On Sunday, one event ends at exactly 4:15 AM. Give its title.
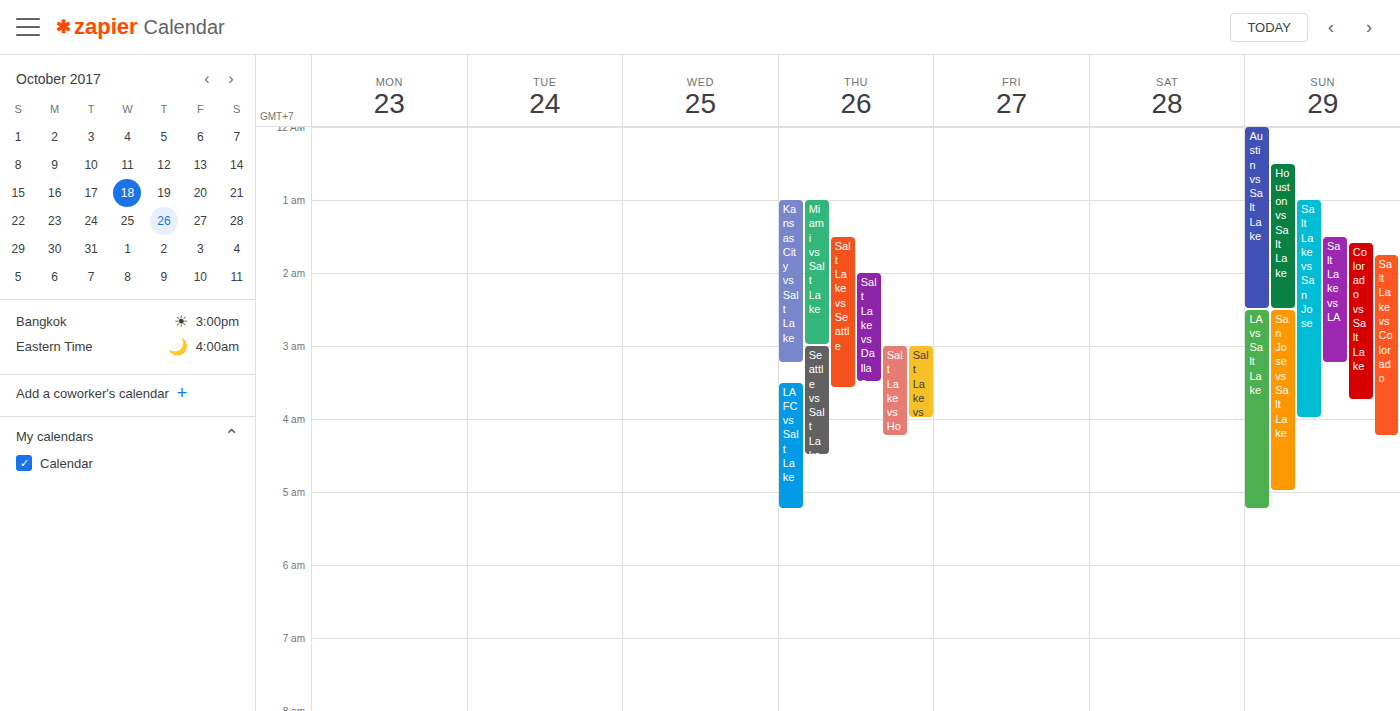
"Salt Lake vs Colorado"